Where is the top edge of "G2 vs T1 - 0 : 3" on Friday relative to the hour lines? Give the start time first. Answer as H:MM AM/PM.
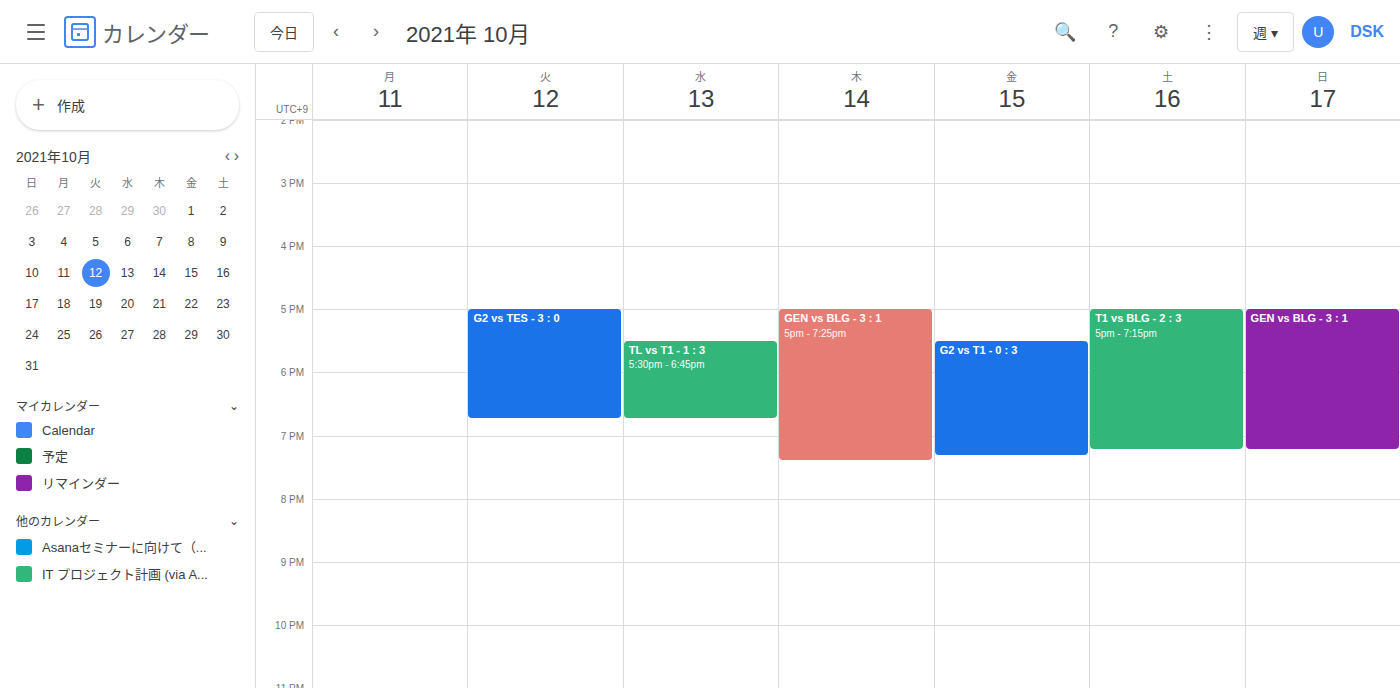
5:30 PM -- halfway between the 5 PM and 6 PM lines.